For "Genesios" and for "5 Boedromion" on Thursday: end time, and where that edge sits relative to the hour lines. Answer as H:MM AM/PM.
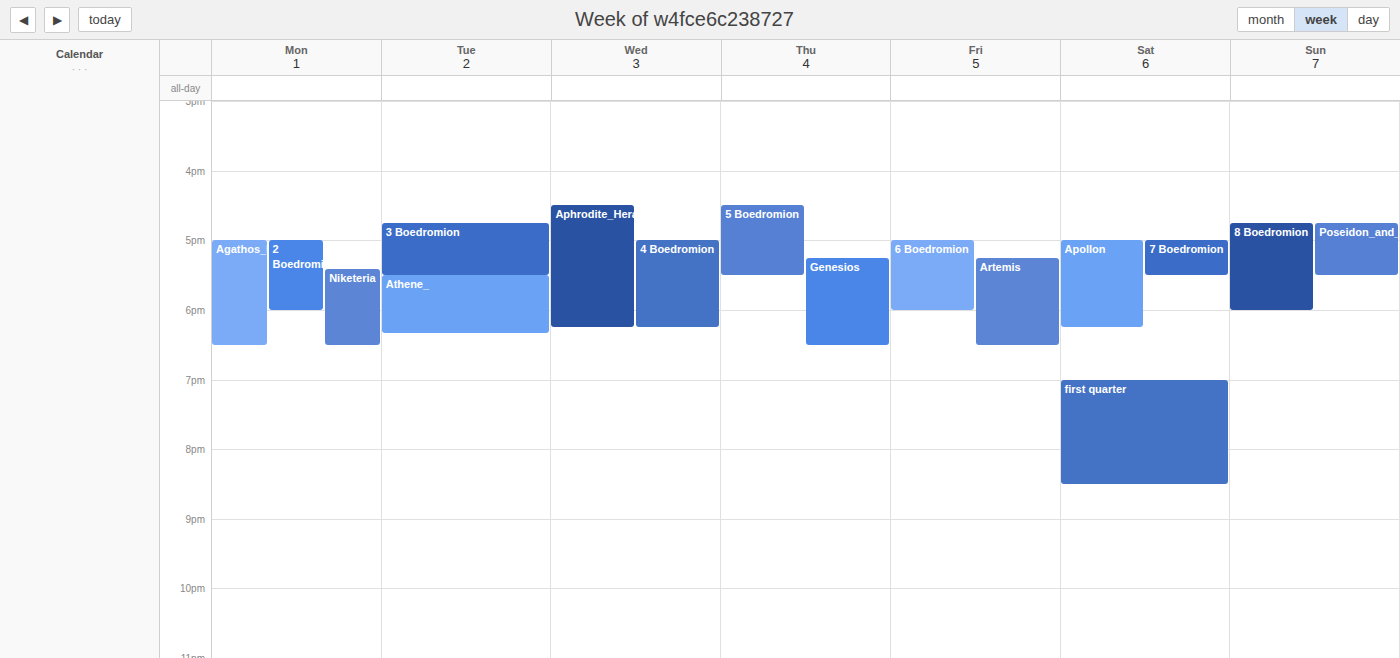
"Genesios": 6:30 PM, halfway between the 6 PM and 7 PM lines. "5 Boedromion": 5:30 PM, halfway between the 5 PM and 6 PM lines.